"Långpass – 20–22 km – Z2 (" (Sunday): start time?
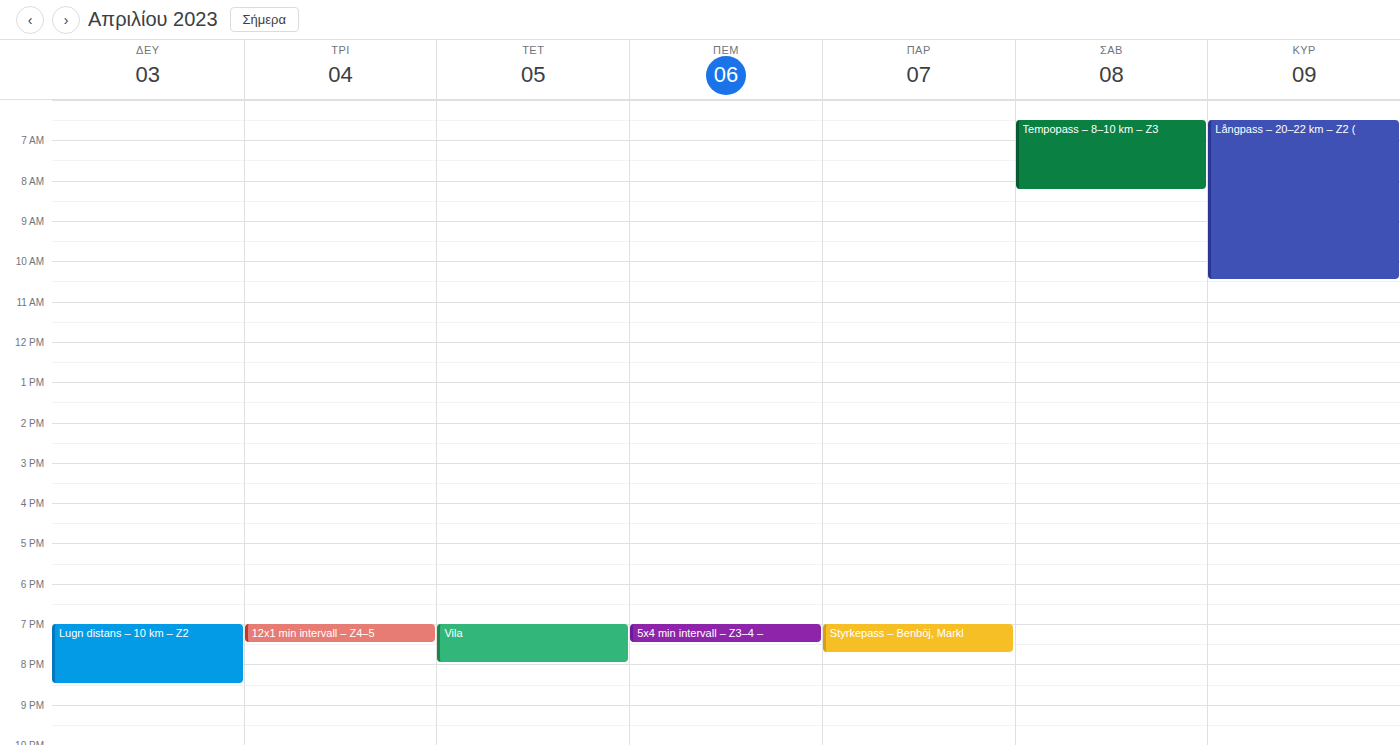
6:30 AM